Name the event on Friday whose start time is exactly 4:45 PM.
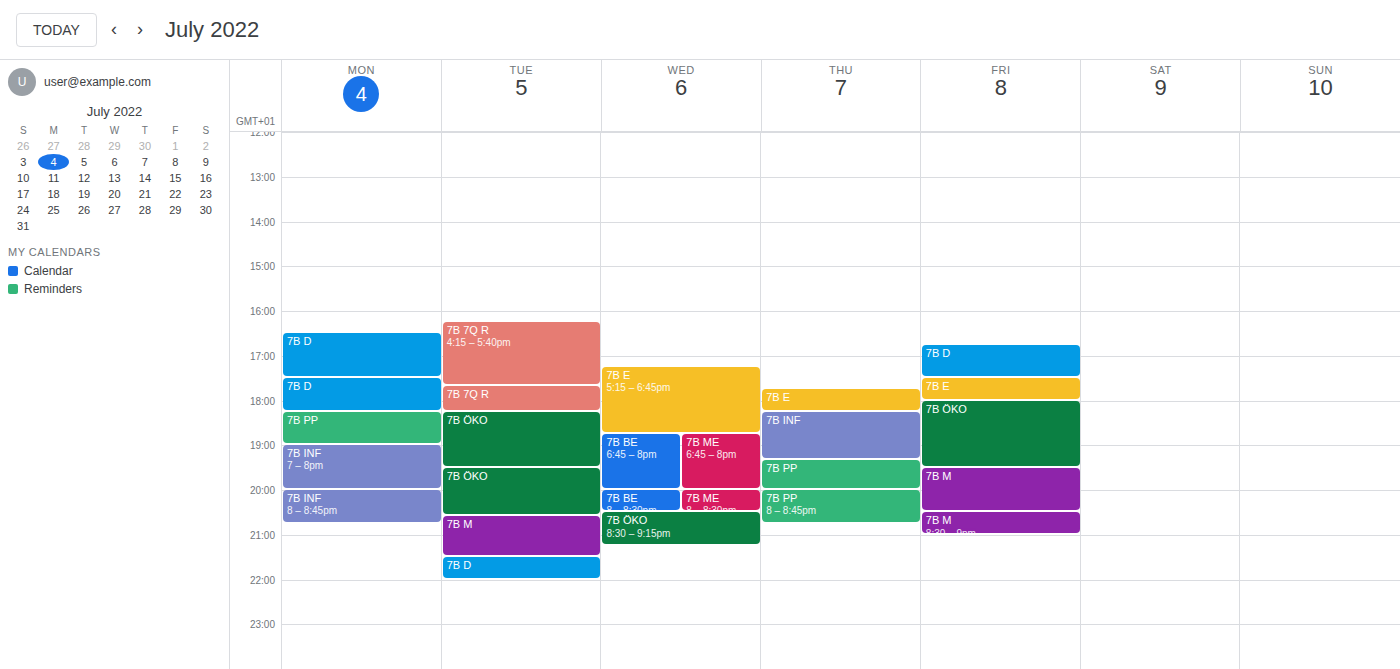
"7B D"